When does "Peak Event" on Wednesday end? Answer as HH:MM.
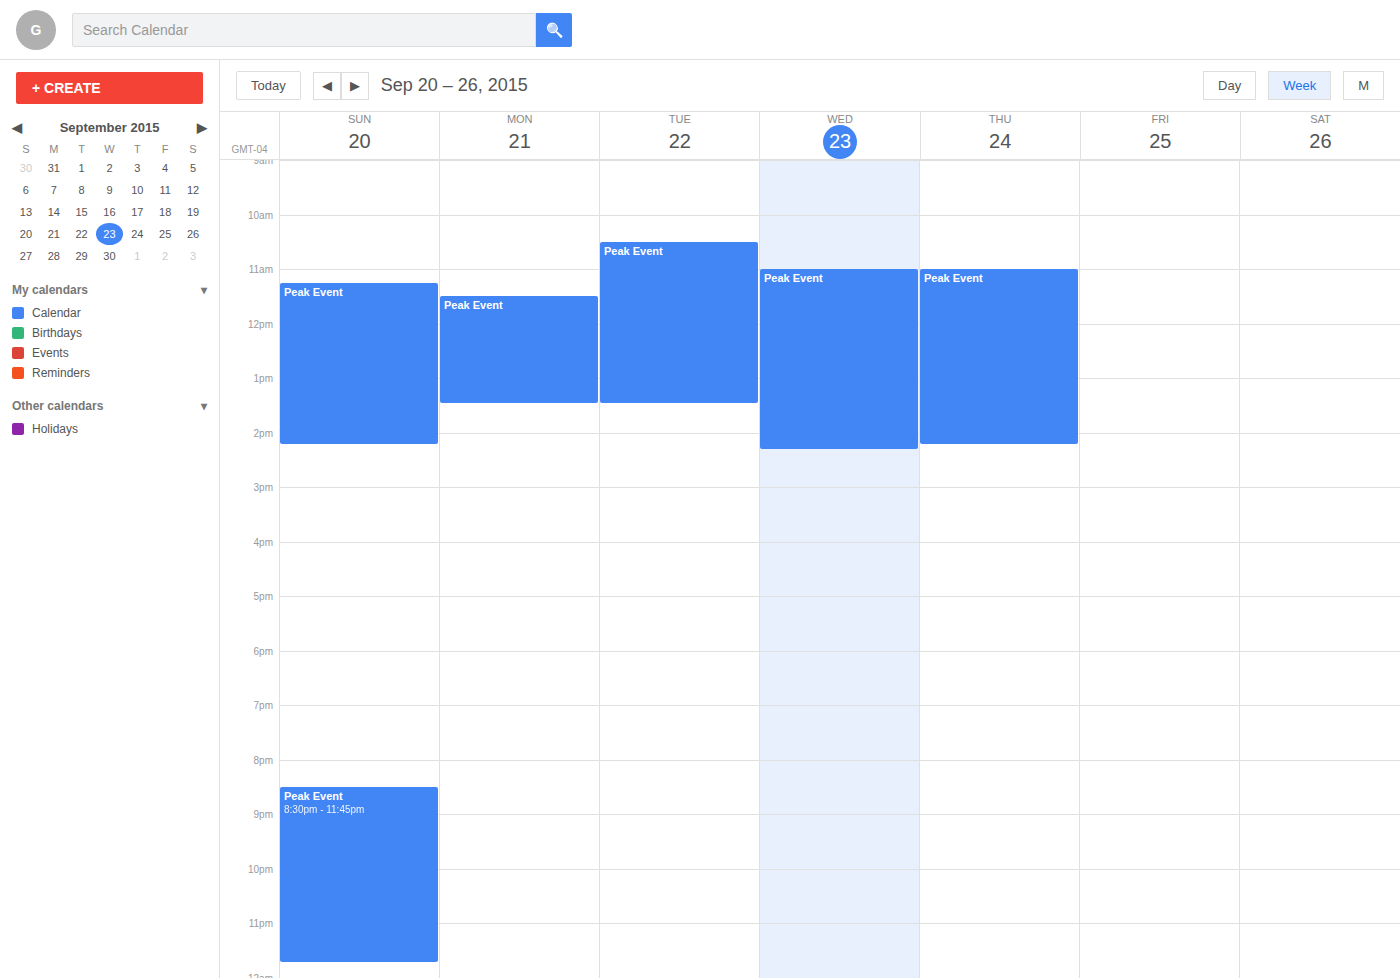
14:20